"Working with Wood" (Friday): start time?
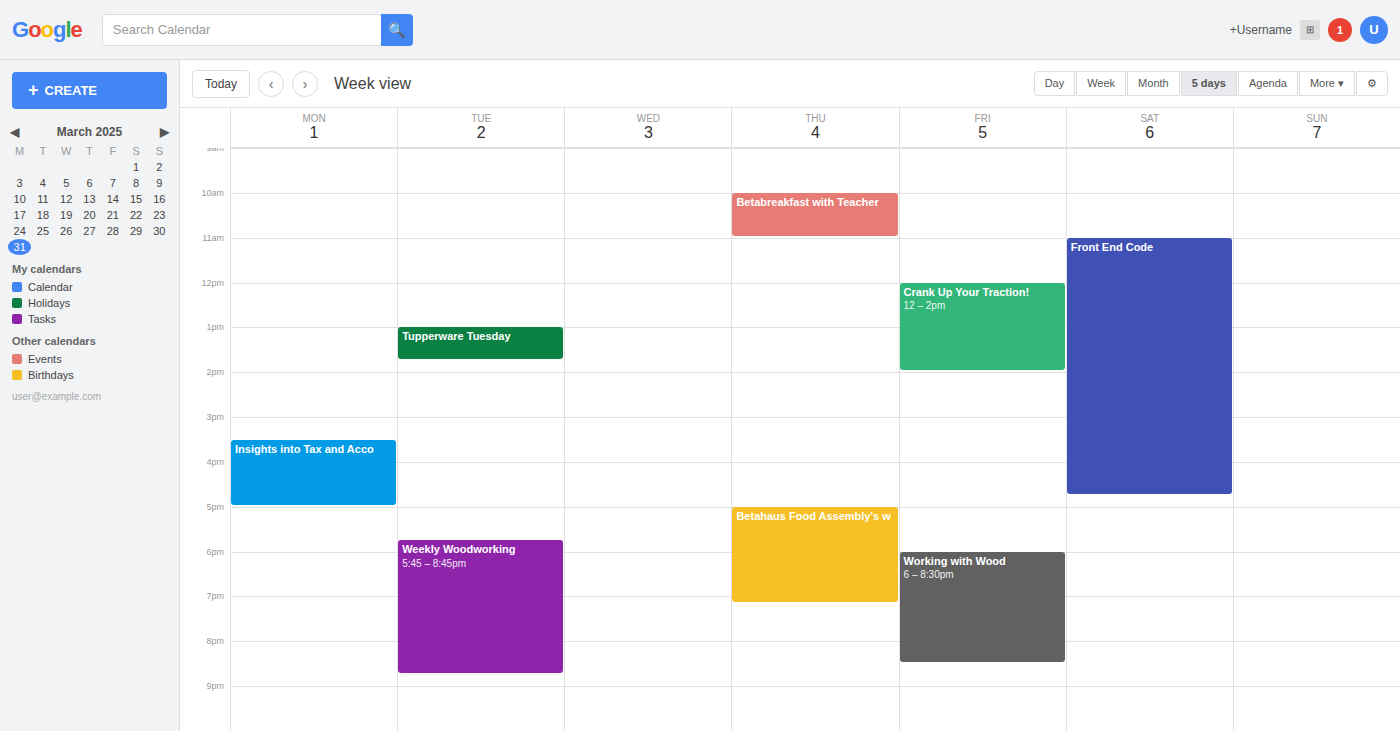
18:00